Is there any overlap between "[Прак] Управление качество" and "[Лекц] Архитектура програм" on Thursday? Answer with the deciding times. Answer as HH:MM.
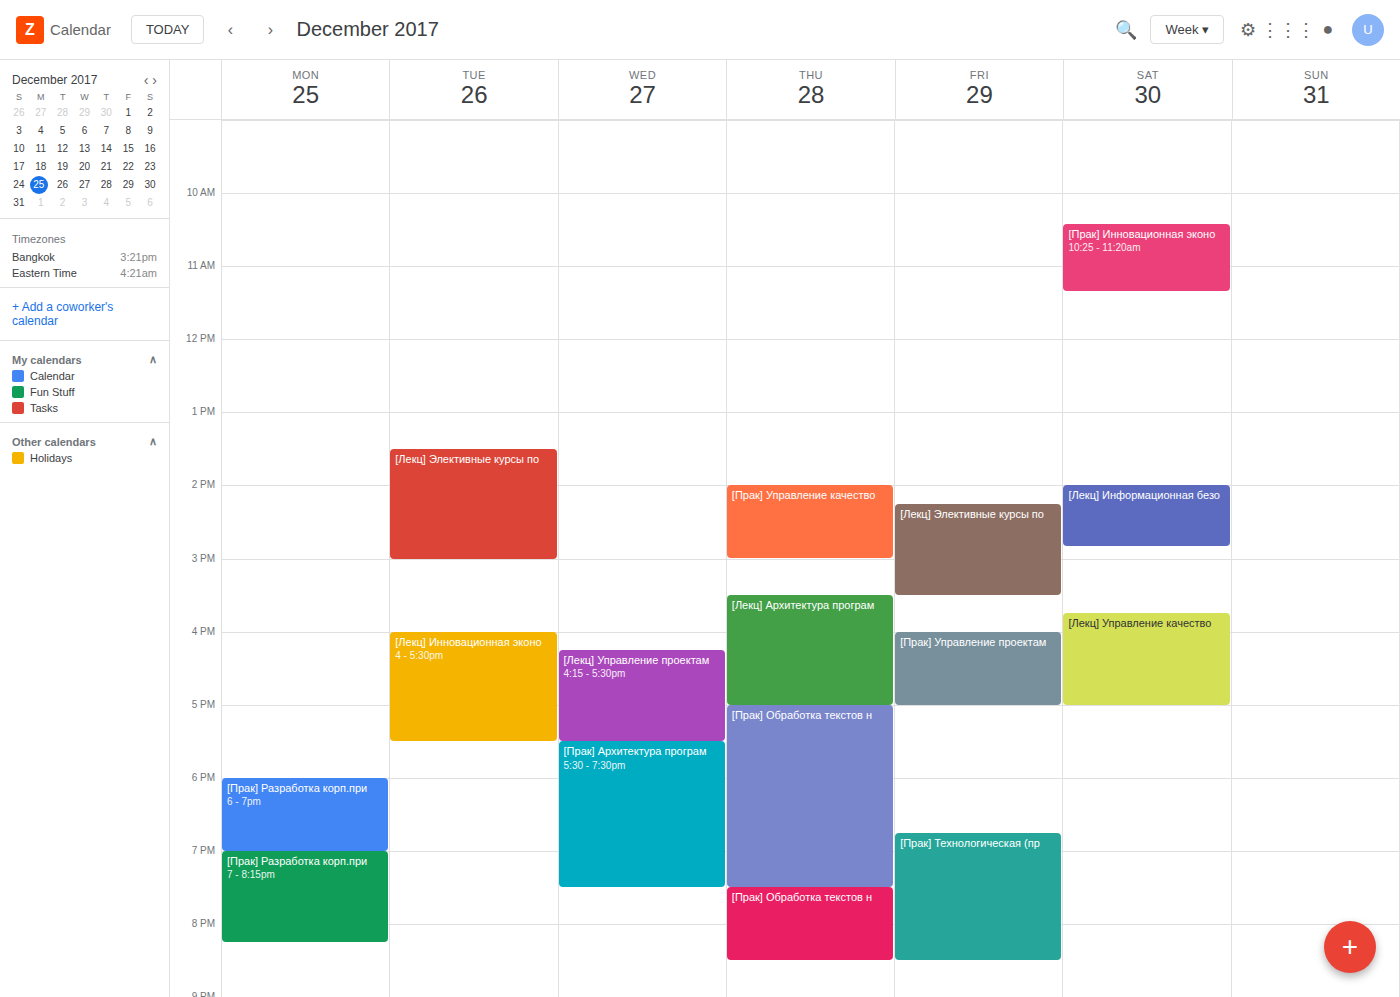
"[Прак] Управление качество" ends at 15:00 and "[Лекц] Архитектура програм" starts at 15:30 -- no overlap.